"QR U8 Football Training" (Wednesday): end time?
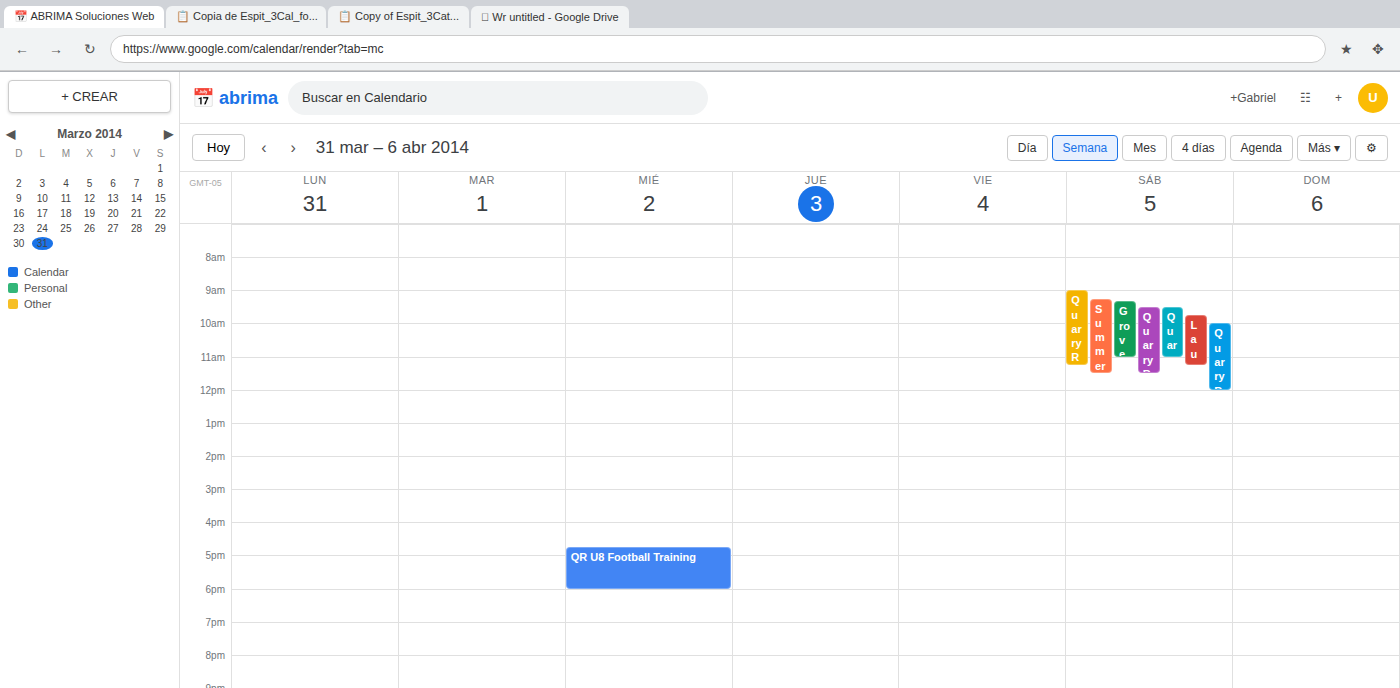
6:00 PM